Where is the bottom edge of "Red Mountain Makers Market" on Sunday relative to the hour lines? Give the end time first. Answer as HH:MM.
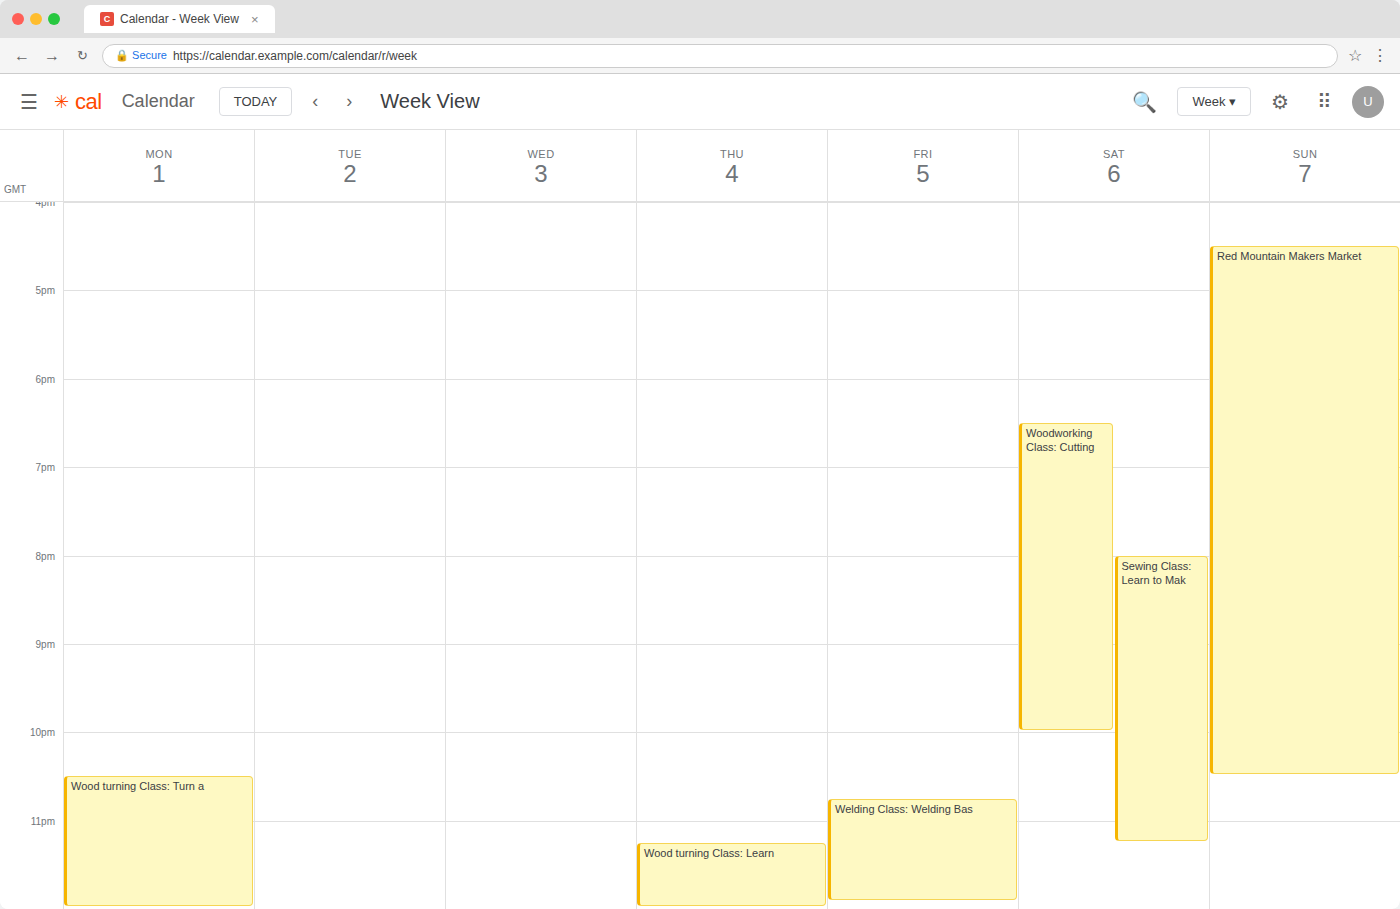
22:30 -- halfway between the 22:00 and 23:00 lines.